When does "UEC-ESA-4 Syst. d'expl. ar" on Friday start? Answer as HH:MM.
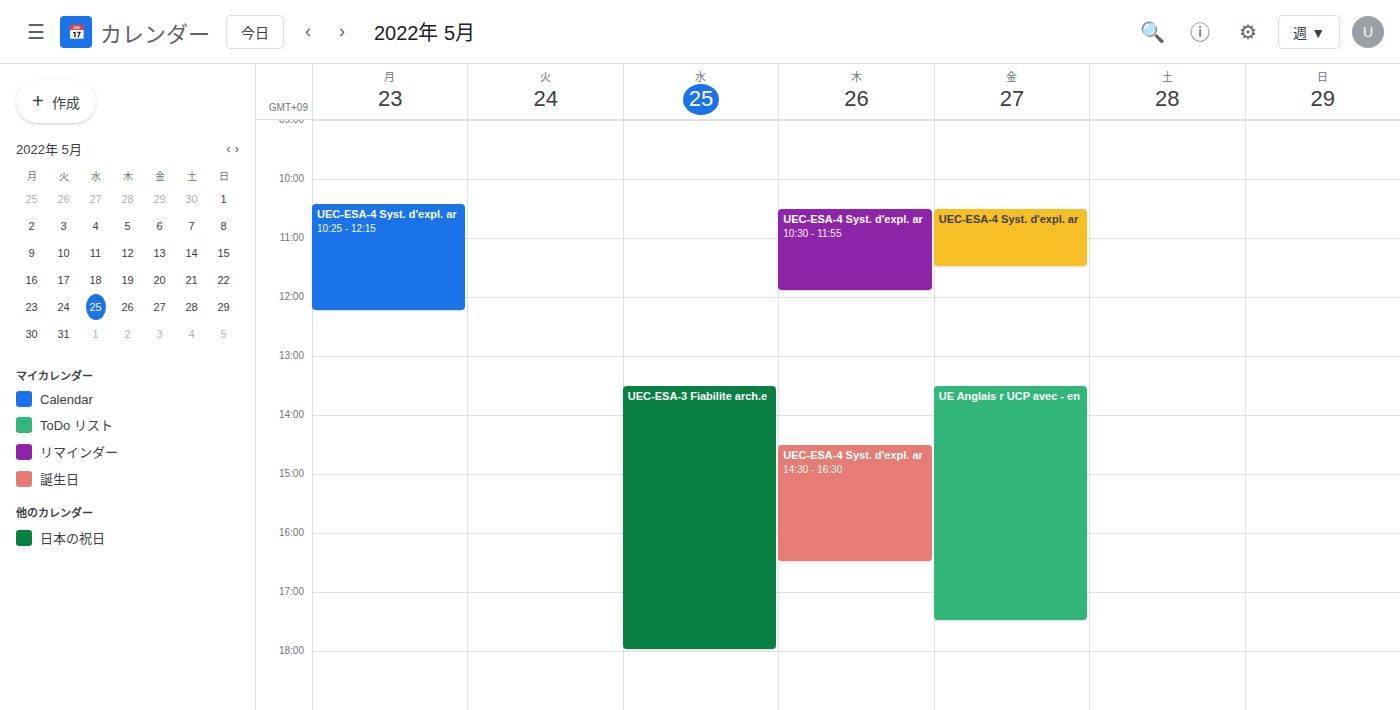
10:30